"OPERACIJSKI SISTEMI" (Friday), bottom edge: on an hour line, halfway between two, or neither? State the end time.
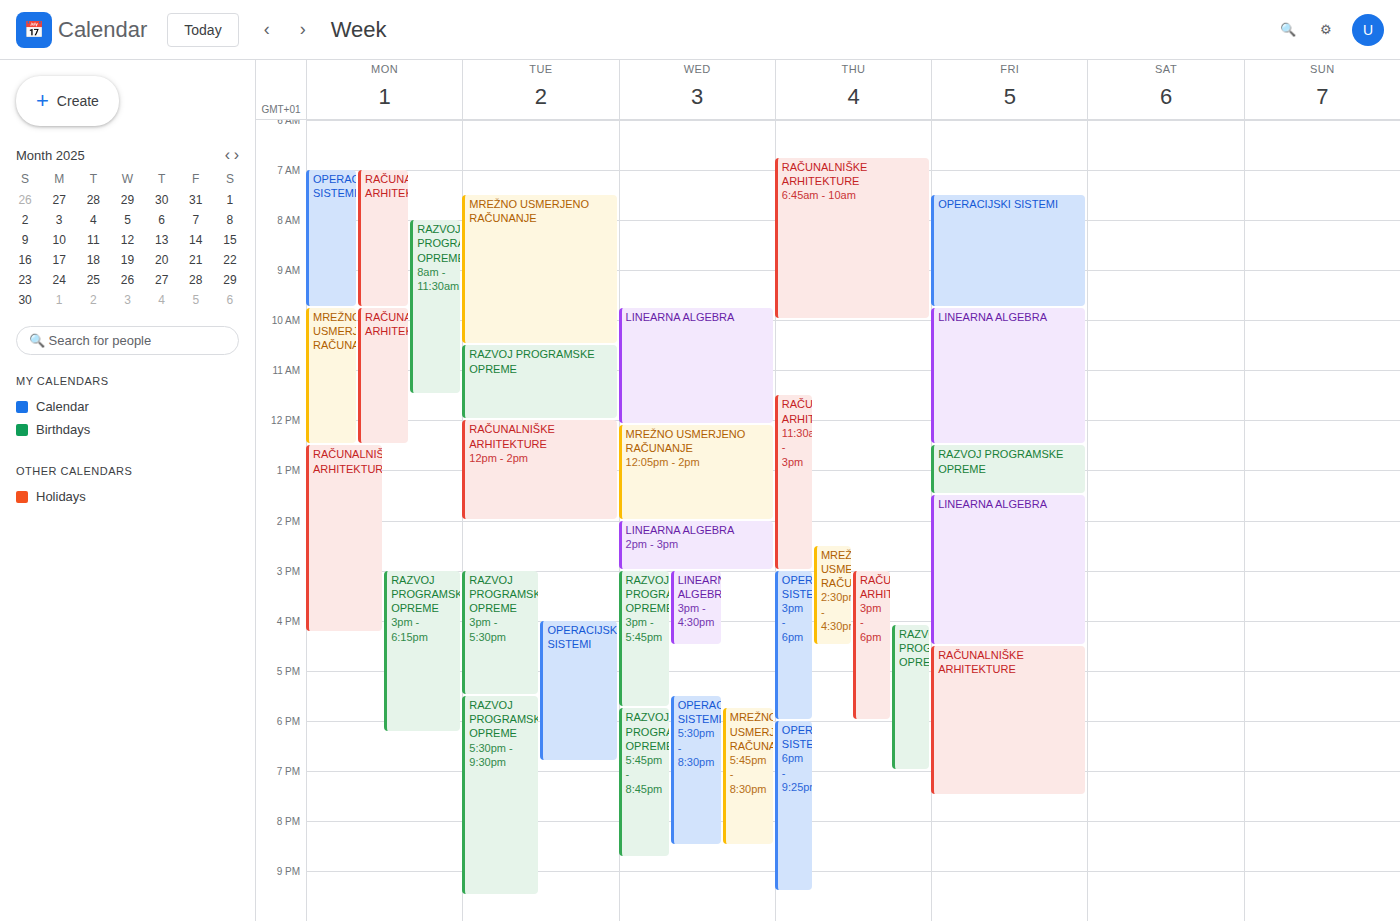
9:45 AM -- neither: three quarters of the way from the 9 AM line to the 10 AM line.